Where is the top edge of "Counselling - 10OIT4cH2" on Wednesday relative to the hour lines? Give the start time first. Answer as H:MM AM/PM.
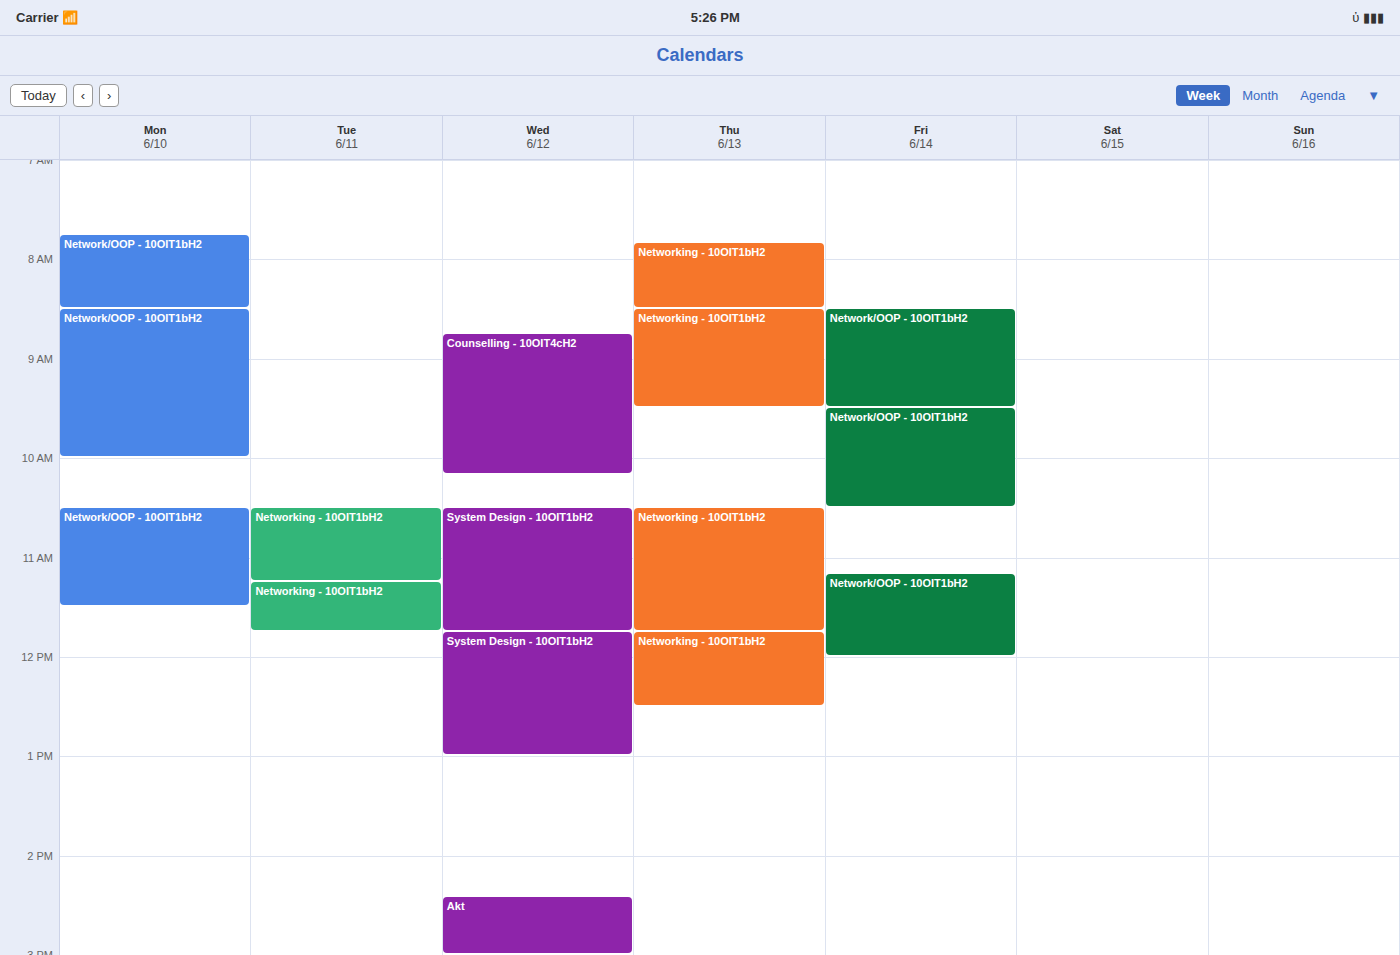
8:45 AM -- neither: three quarters of the way from the 8 AM line to the 9 AM line.